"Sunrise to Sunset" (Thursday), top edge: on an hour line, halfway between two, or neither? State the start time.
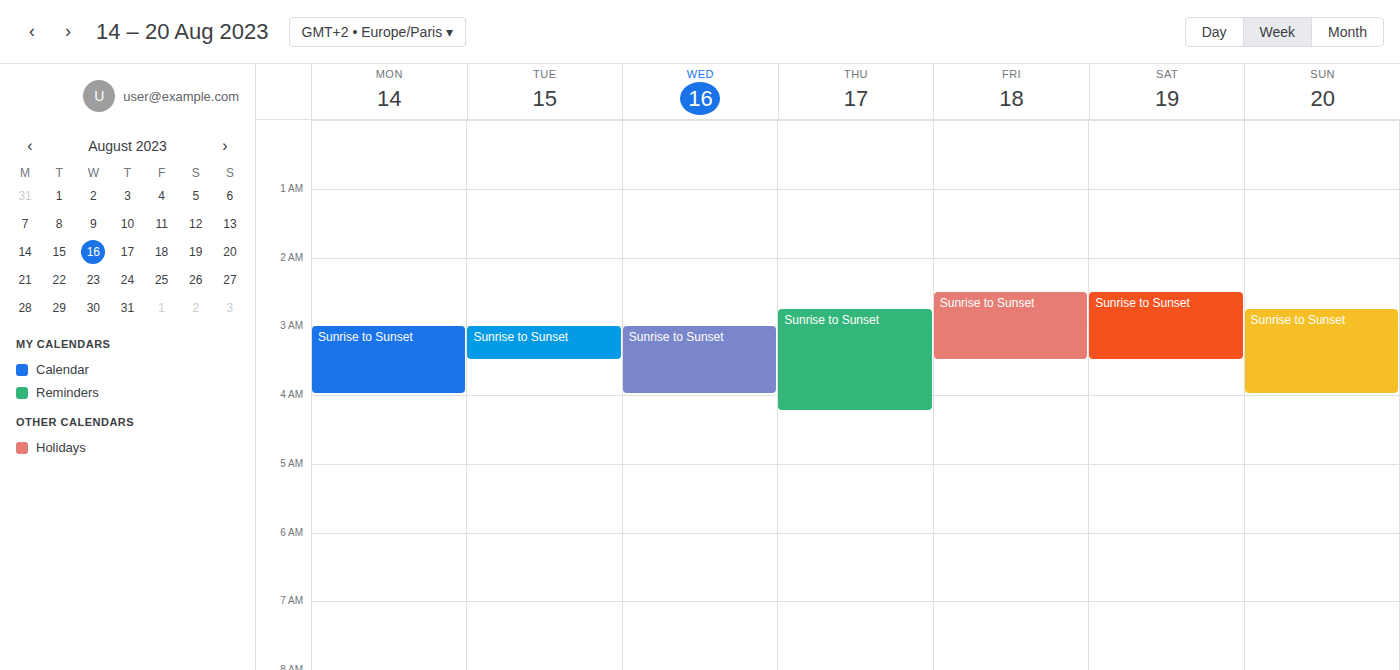
2:45 AM -- neither: three quarters of the way from the 2 AM line to the 3 AM line.